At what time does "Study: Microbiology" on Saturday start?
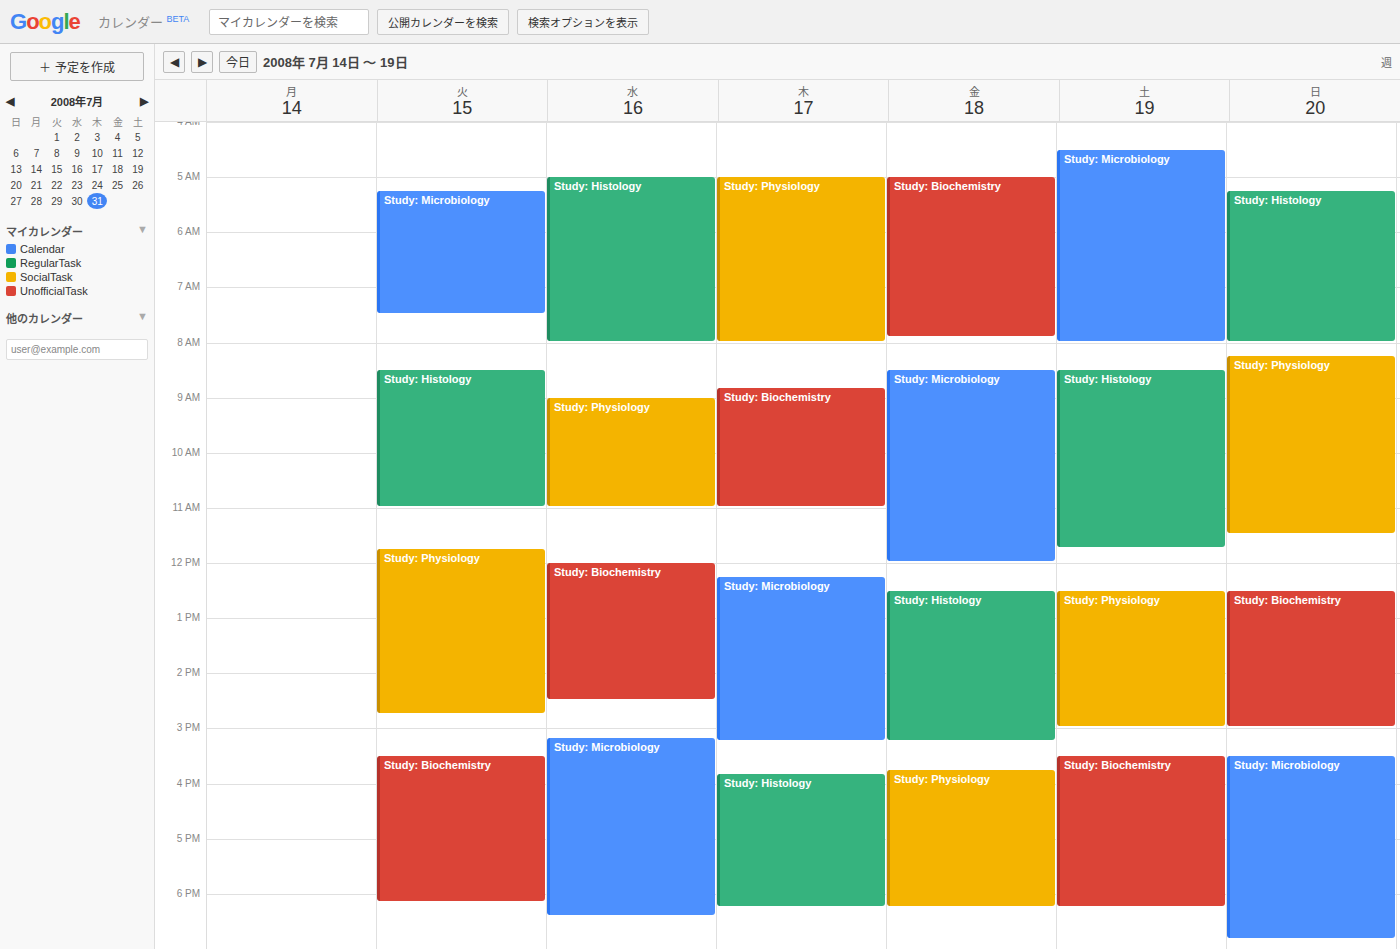
4:30 AM